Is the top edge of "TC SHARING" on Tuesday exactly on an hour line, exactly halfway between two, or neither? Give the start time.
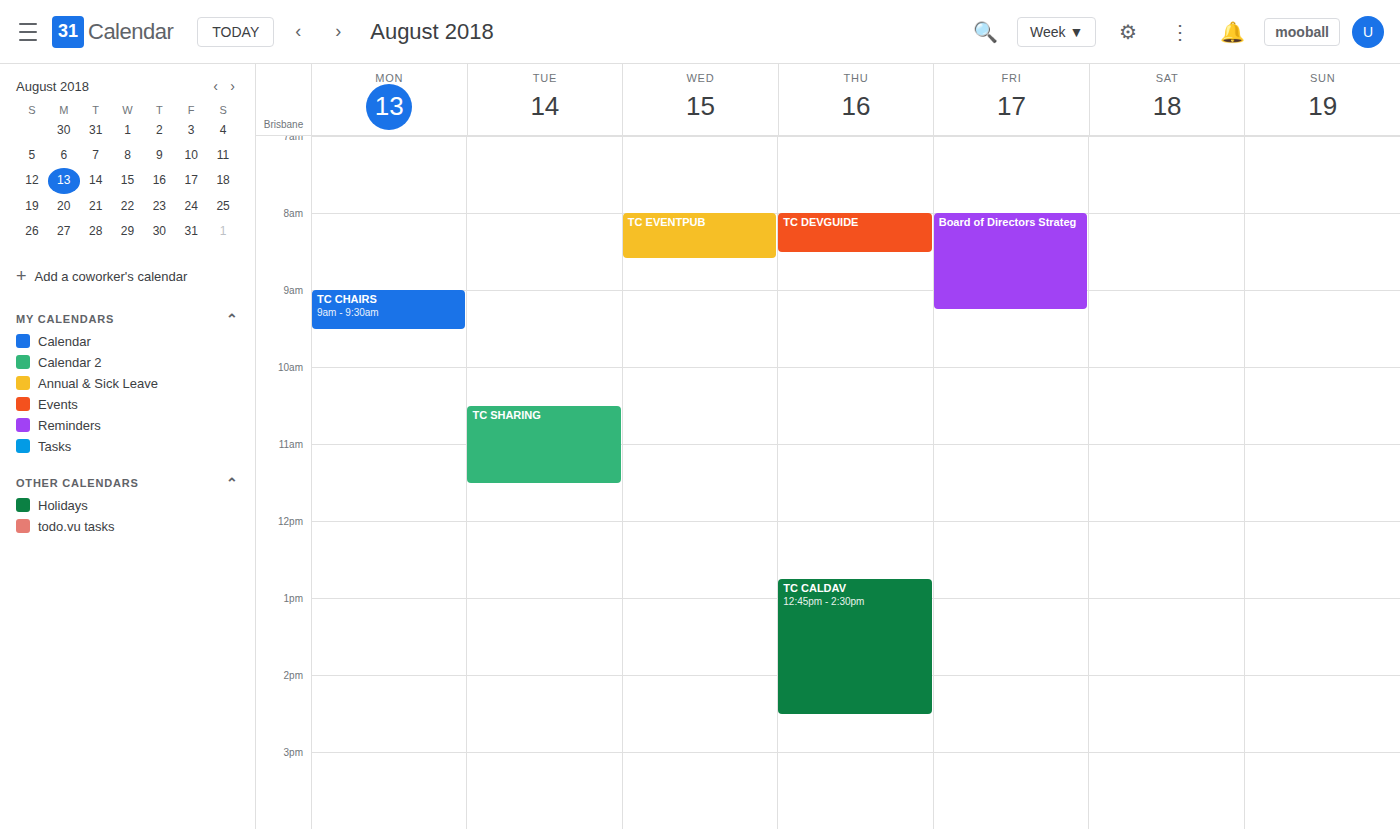
10:30 AM -- halfway between the 10 AM and 11 AM lines.